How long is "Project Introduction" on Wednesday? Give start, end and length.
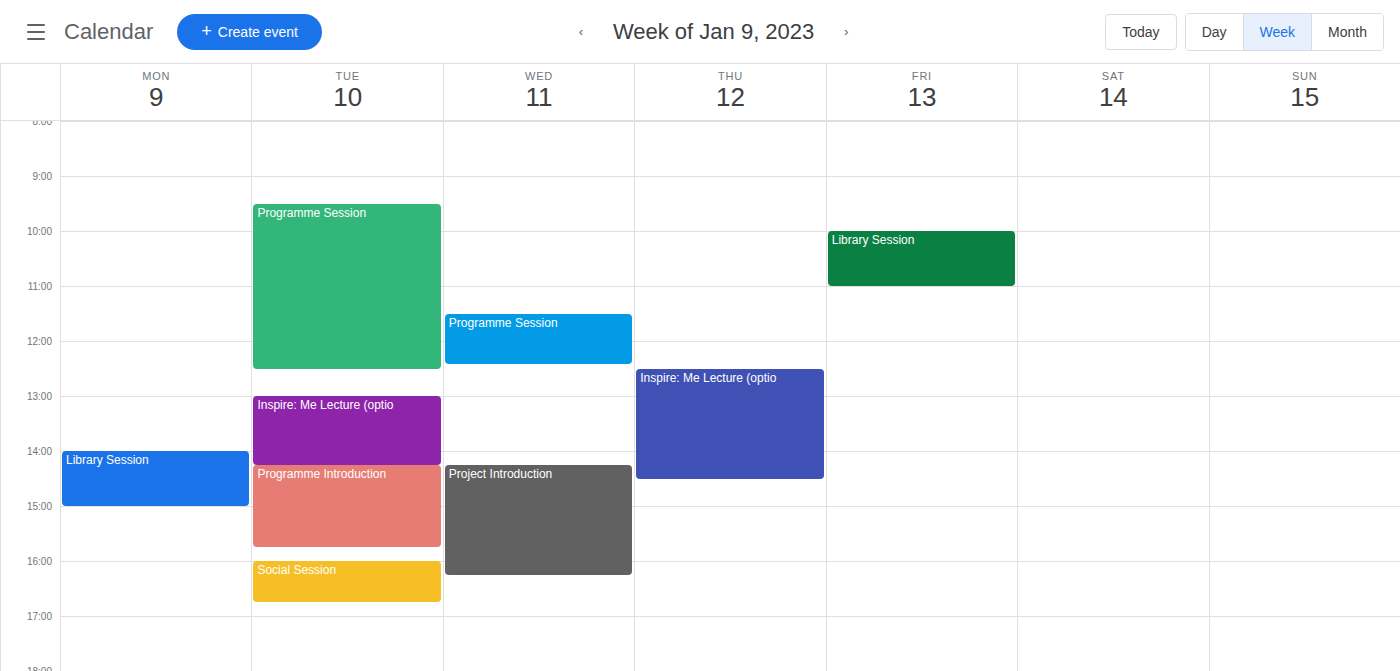
2:15 PM to 4:15 PM, 2 hours